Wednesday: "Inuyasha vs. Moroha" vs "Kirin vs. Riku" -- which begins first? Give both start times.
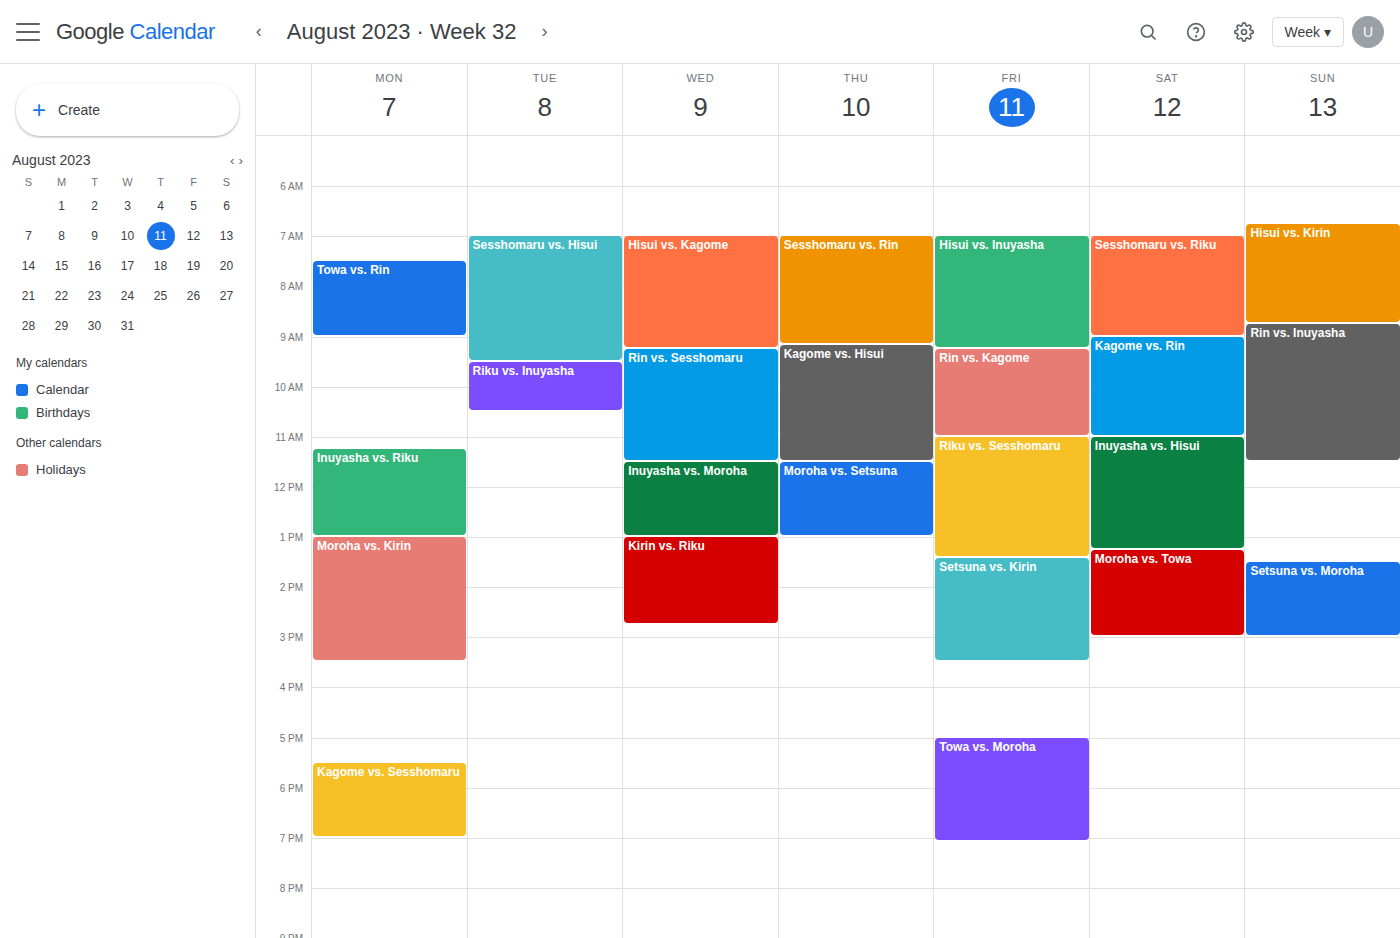
"Inuyasha vs. Moroha" 11:30 AM; "Kirin vs. Riku" 1:00 PM.